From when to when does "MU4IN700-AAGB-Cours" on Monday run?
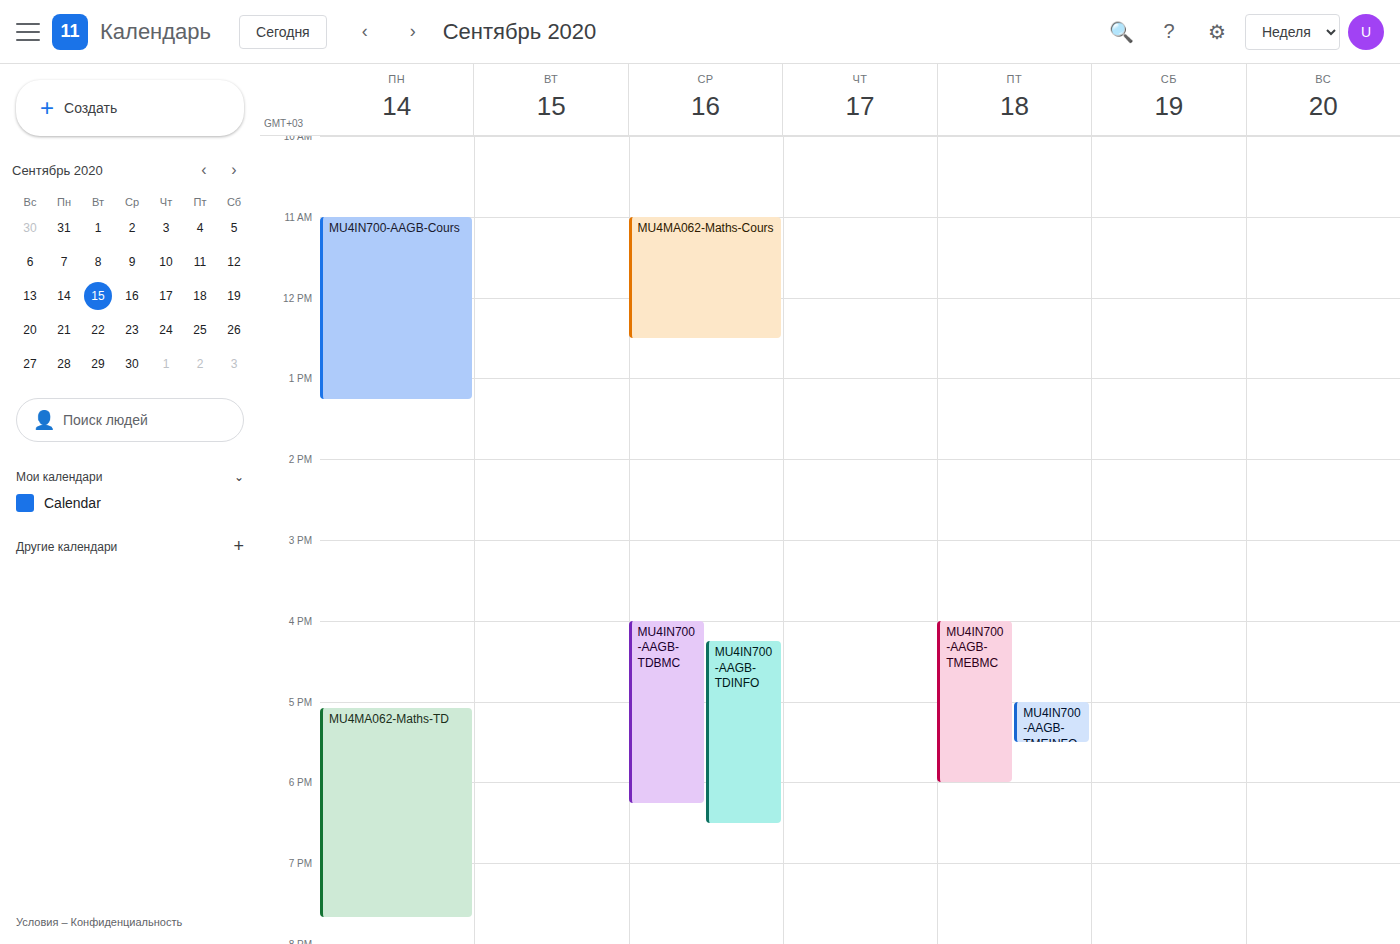
11:00 AM to 1:15 PM